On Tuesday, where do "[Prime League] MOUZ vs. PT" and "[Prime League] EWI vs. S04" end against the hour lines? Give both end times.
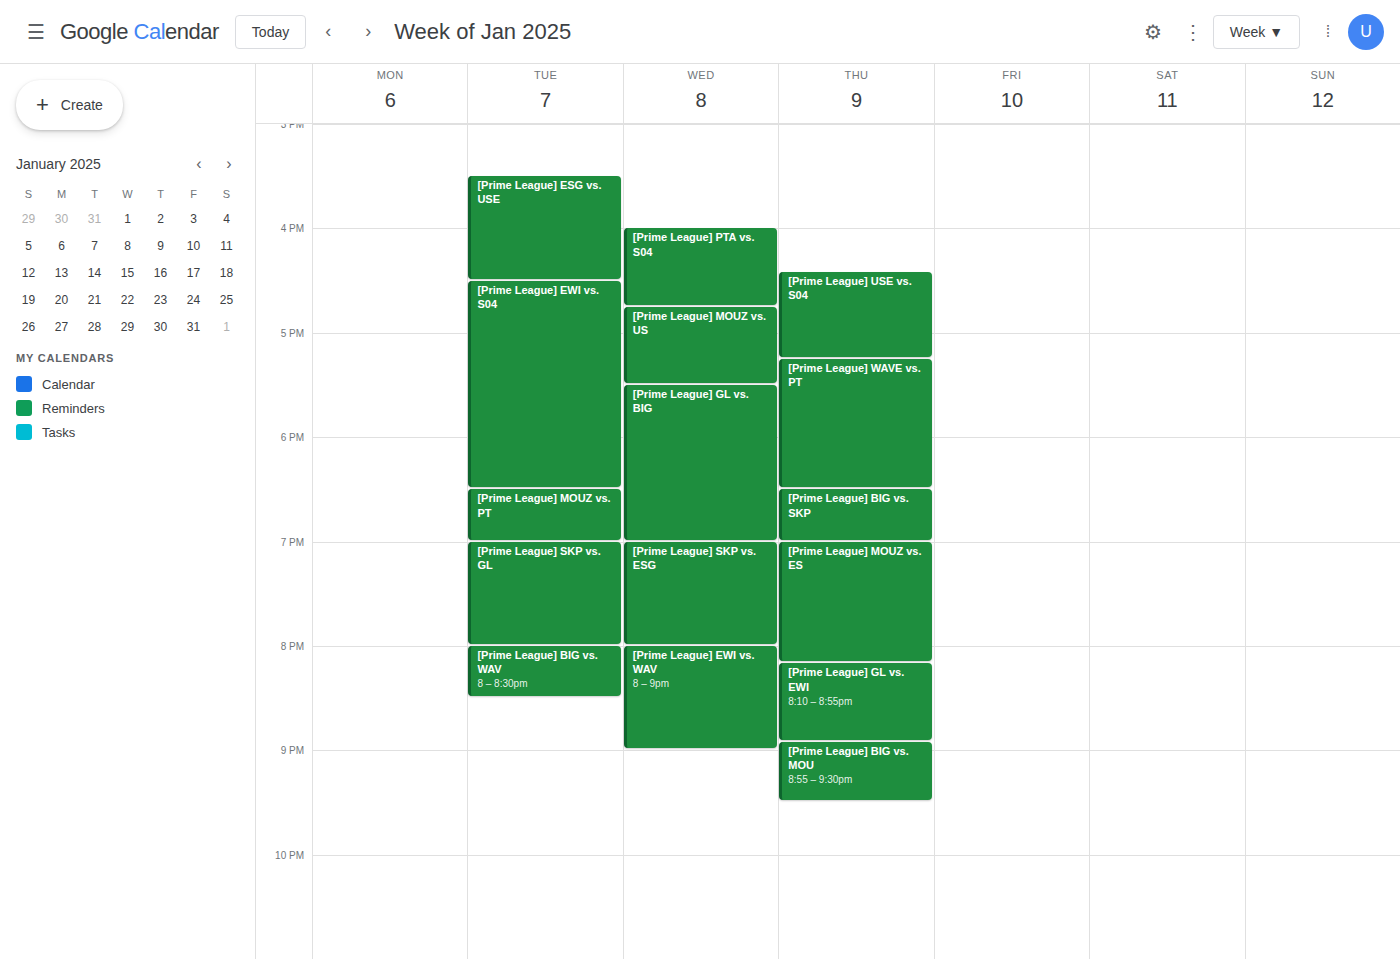
"[Prime League] MOUZ vs. PT": 7:00 PM, exactly on the 7 PM line. "[Prime League] EWI vs. S04": 6:30 PM, halfway between the 6 PM and 7 PM lines.